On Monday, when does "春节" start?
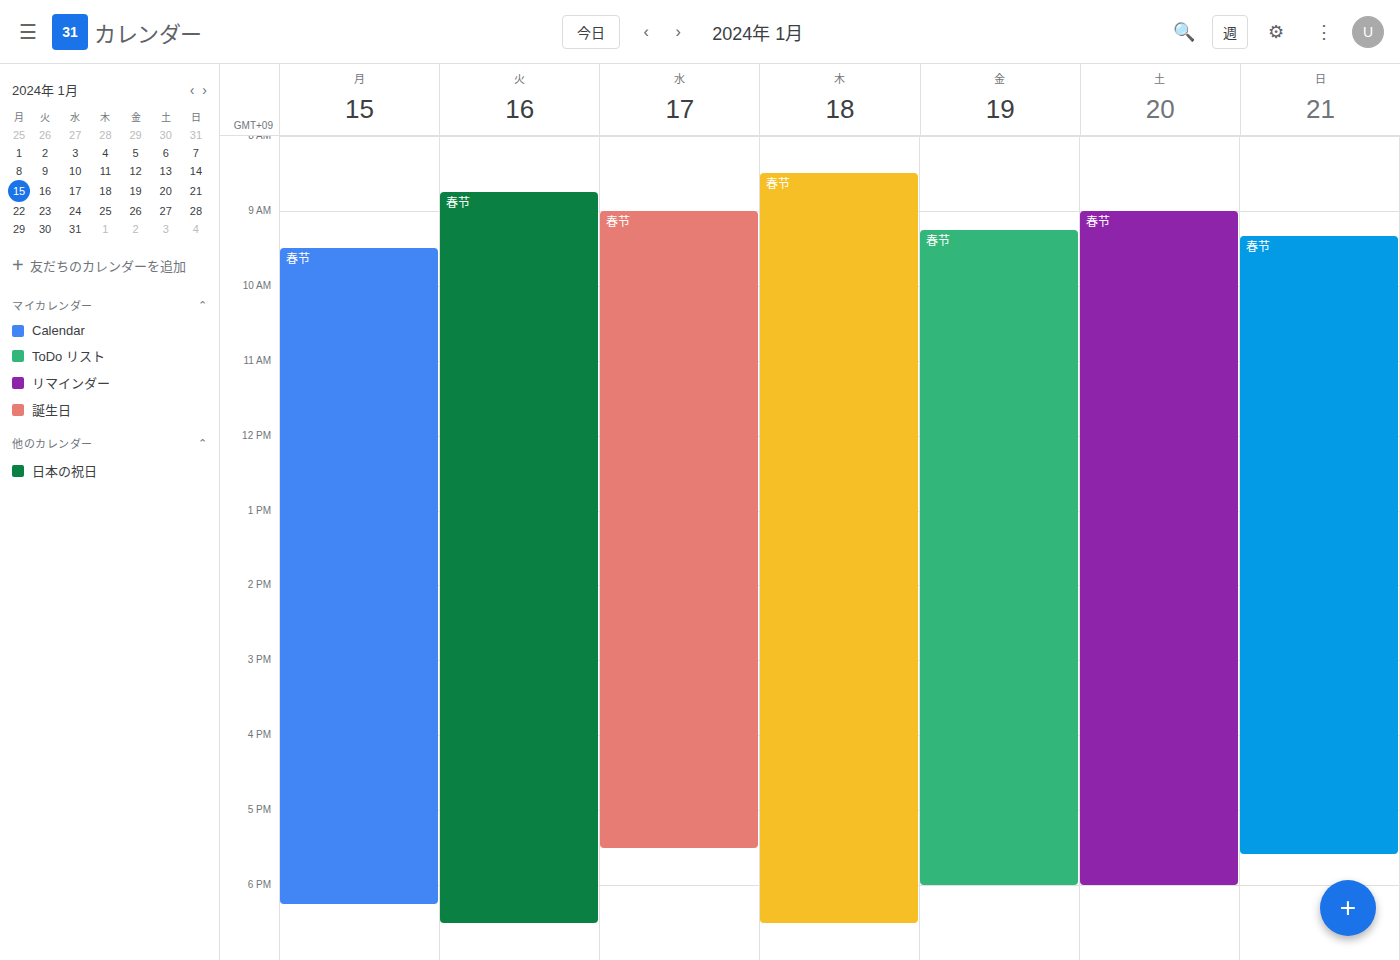
9:30 AM